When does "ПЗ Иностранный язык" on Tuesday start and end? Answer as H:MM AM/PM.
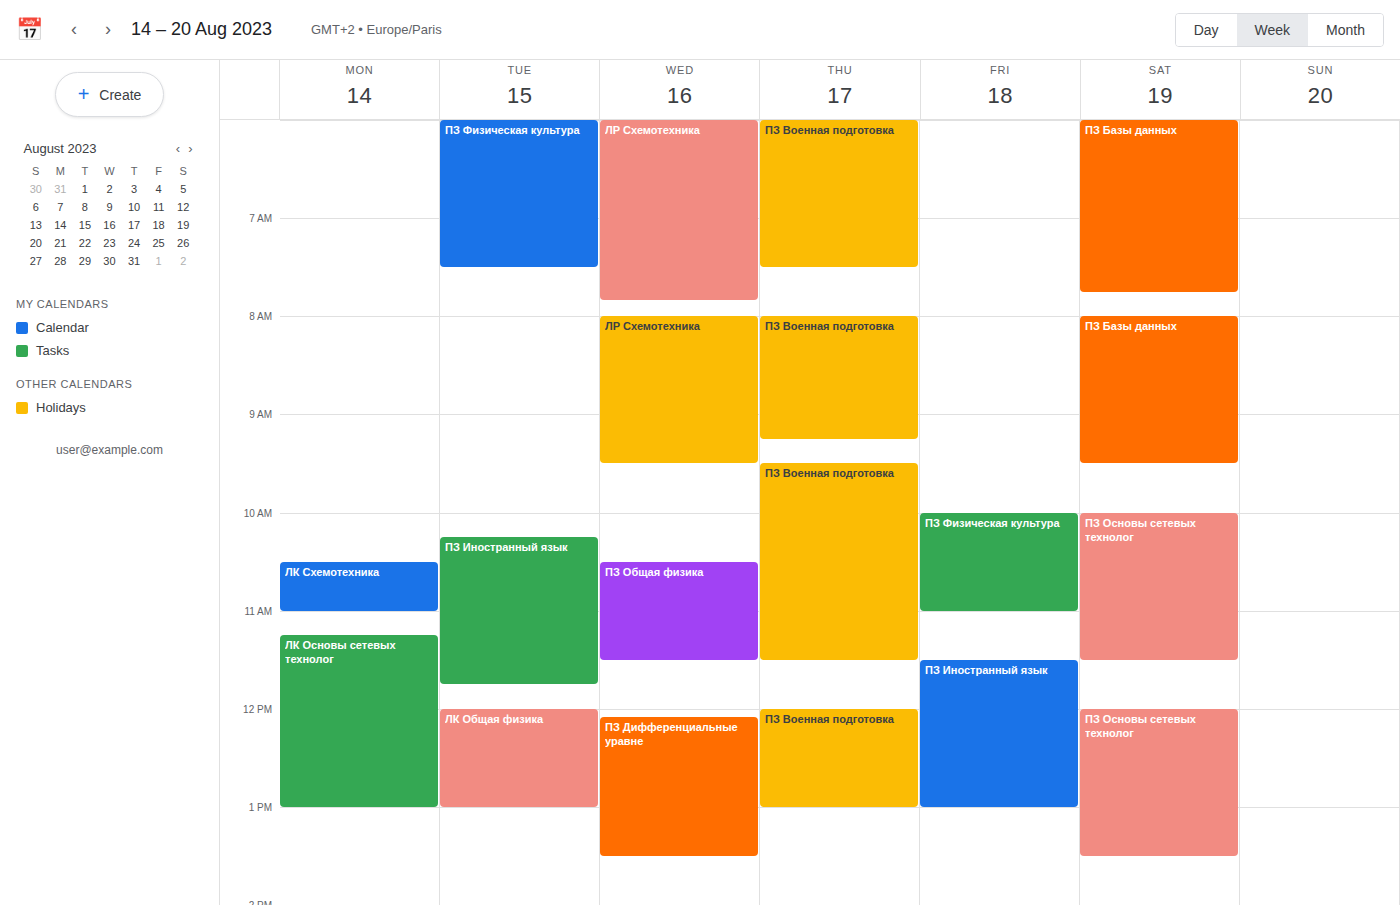
10:15 AM to 11:45 AM